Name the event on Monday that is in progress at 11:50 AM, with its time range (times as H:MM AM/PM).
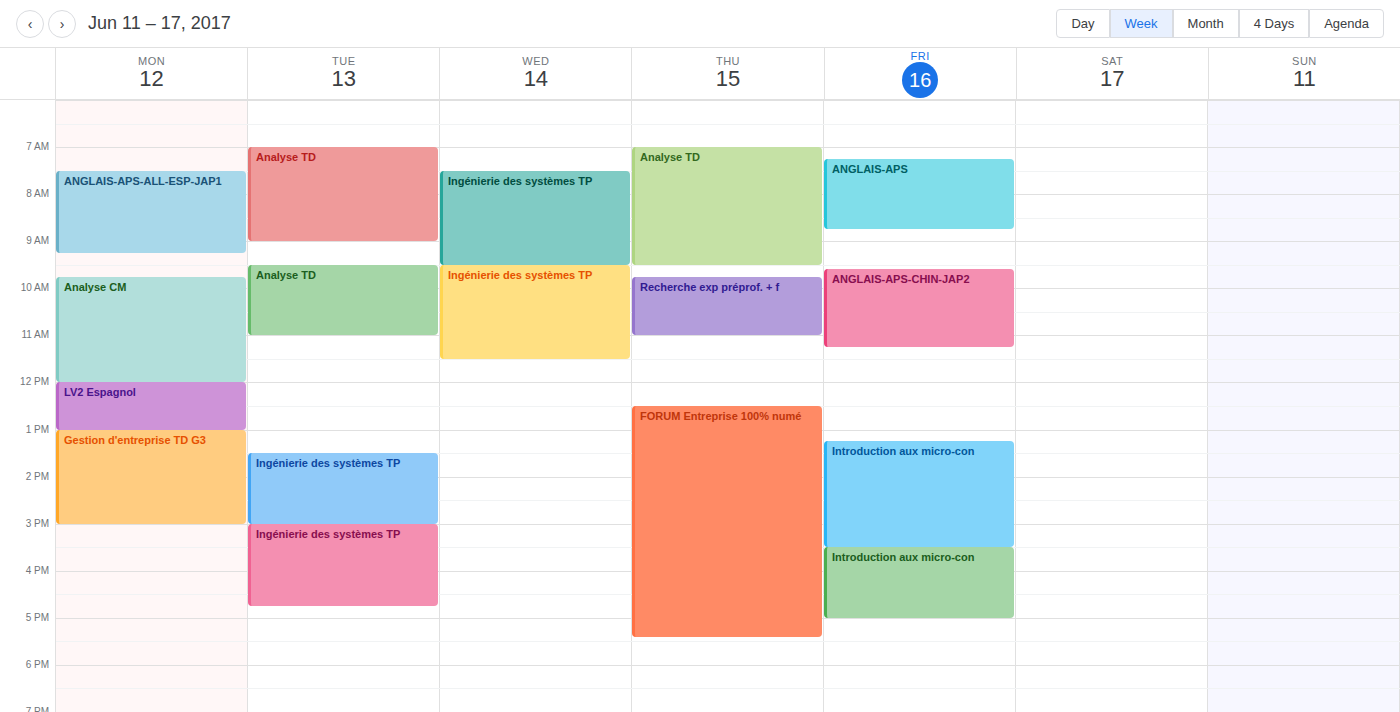
"Analyse CM", 9:45 AM to 12:00 PM